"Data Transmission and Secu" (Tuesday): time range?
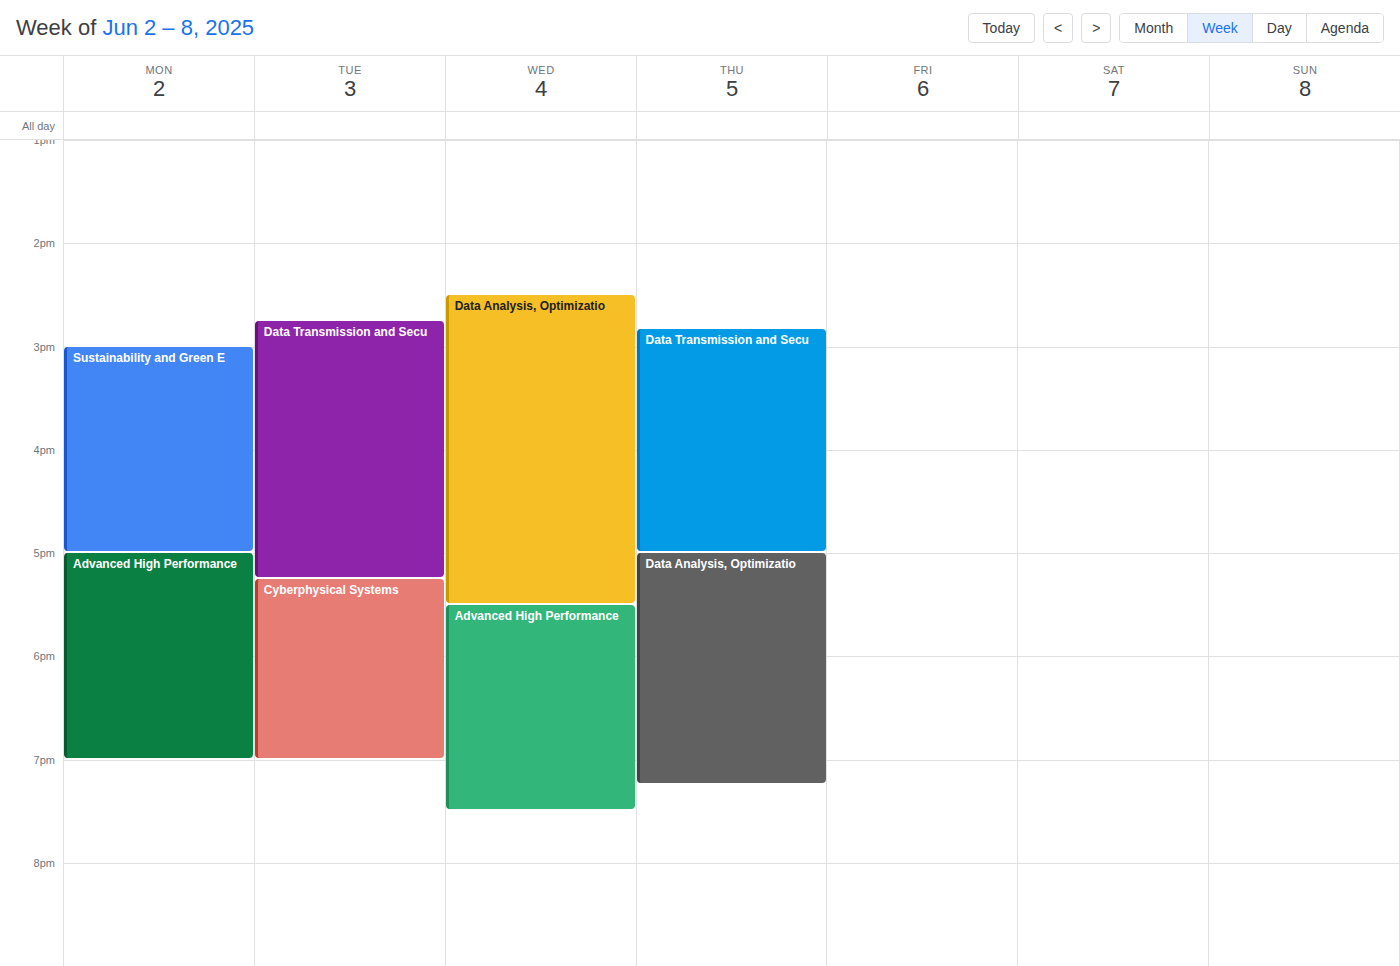
2:45 PM to 5:15 PM